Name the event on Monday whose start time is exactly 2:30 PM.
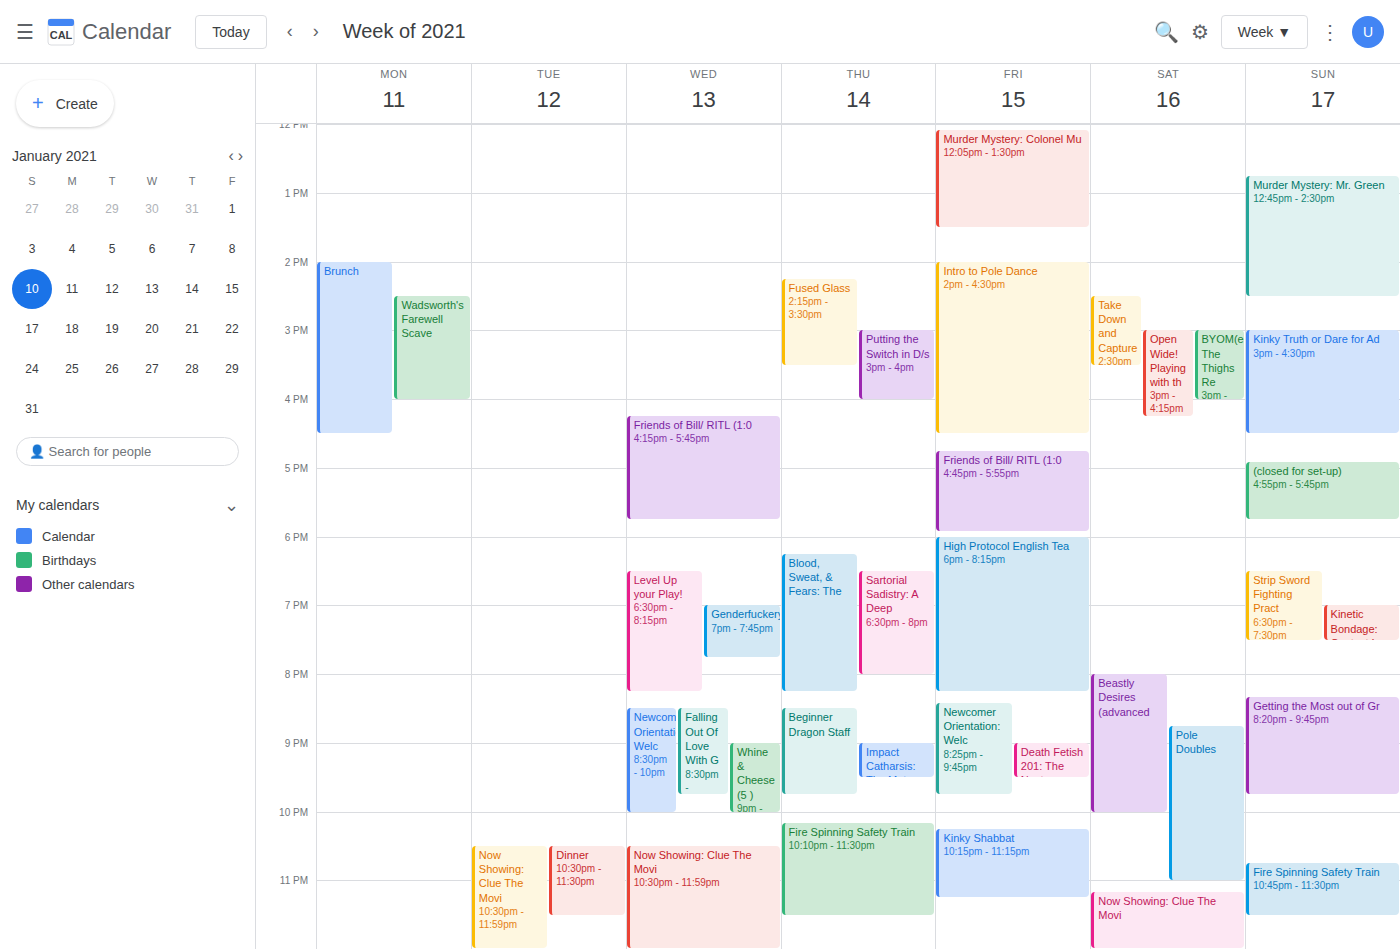
"Wadsworth's Farewell Scave"